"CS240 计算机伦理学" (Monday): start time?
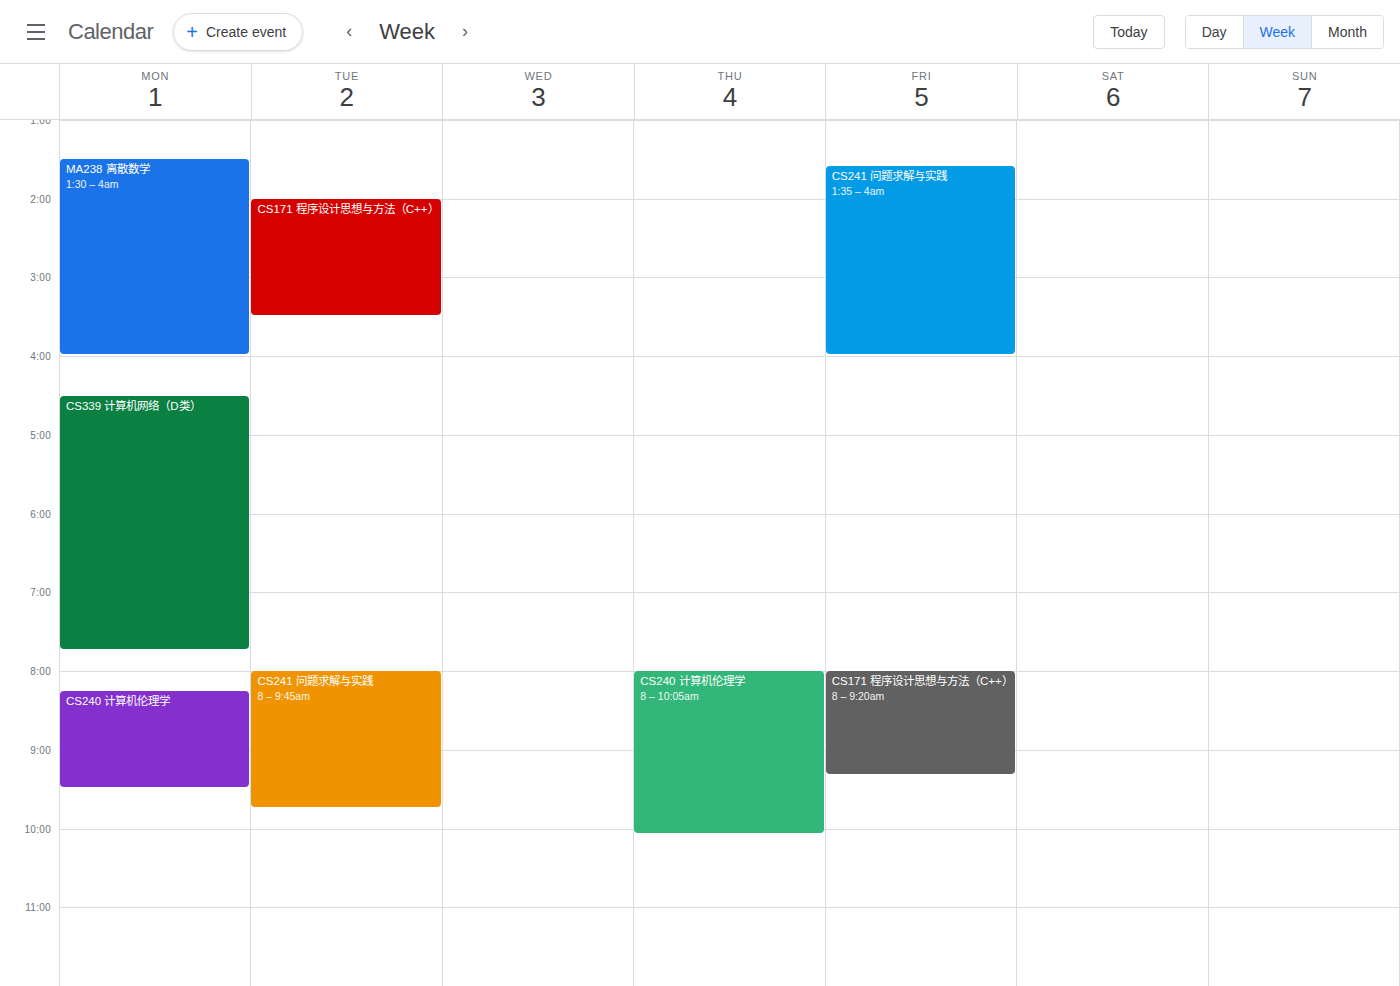
8:15 AM